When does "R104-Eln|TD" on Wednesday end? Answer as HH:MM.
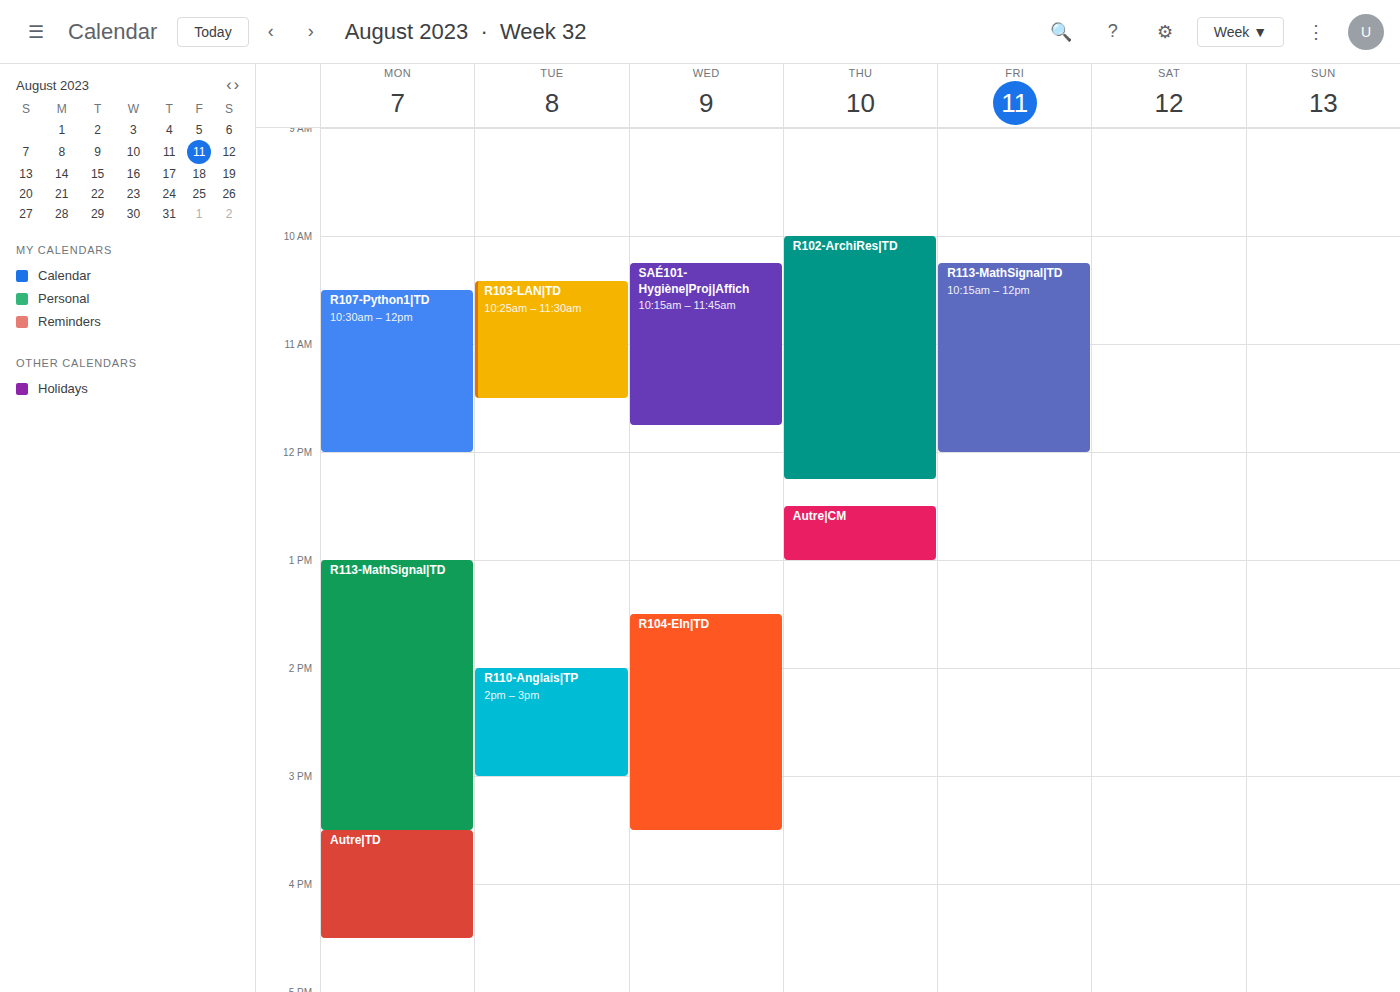
15:30